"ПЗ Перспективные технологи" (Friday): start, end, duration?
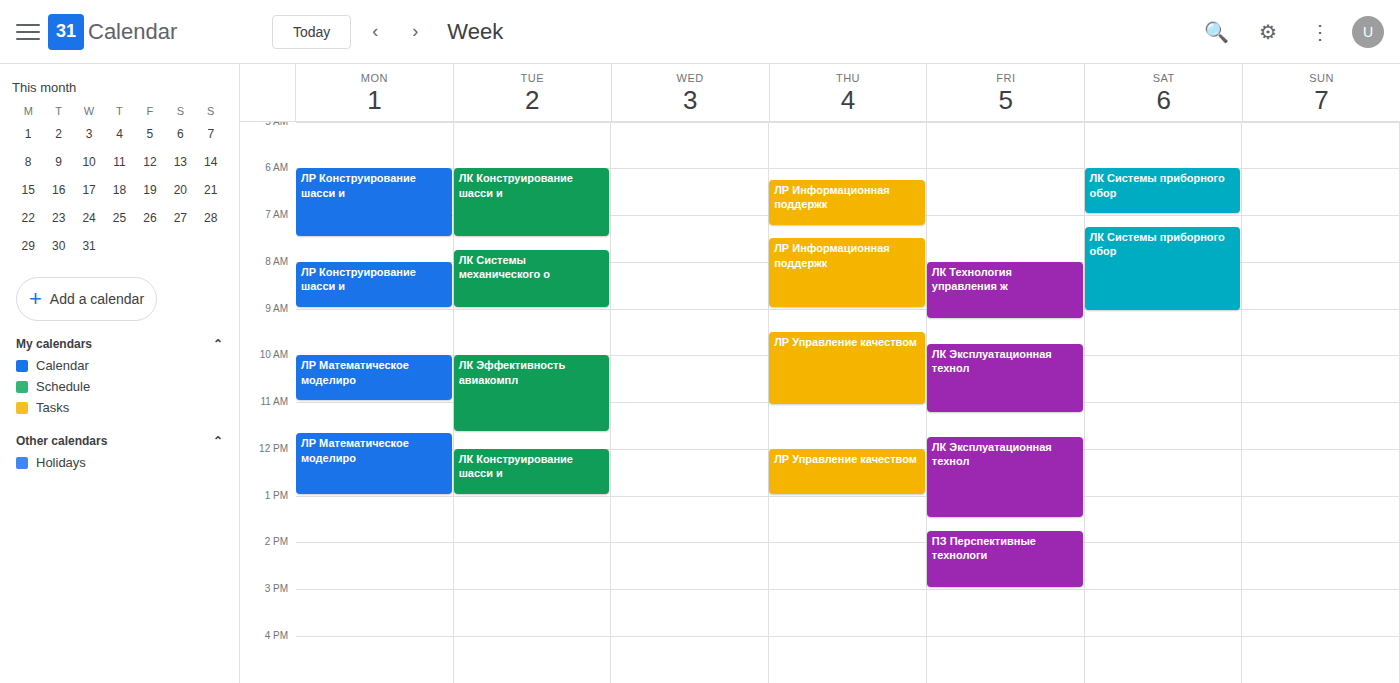
1:45 PM to 3:00 PM, 1 hour 15 minutes